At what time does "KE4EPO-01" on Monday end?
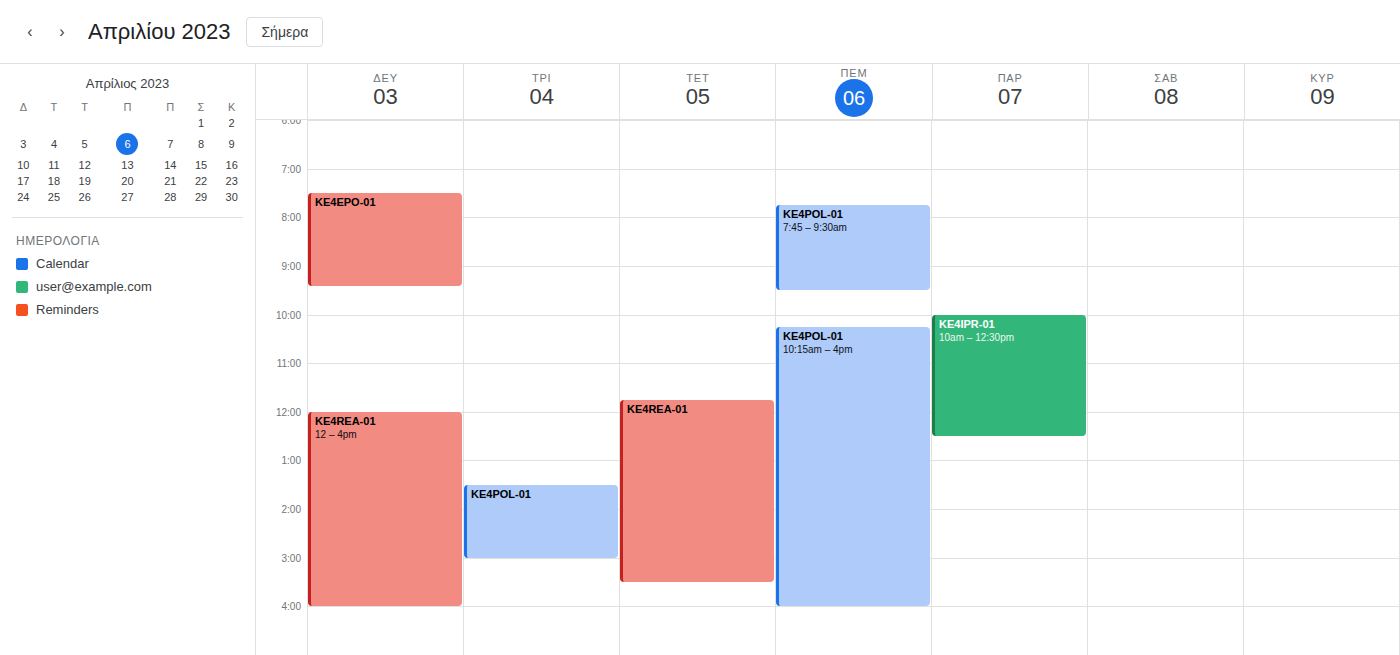
9:25 AM